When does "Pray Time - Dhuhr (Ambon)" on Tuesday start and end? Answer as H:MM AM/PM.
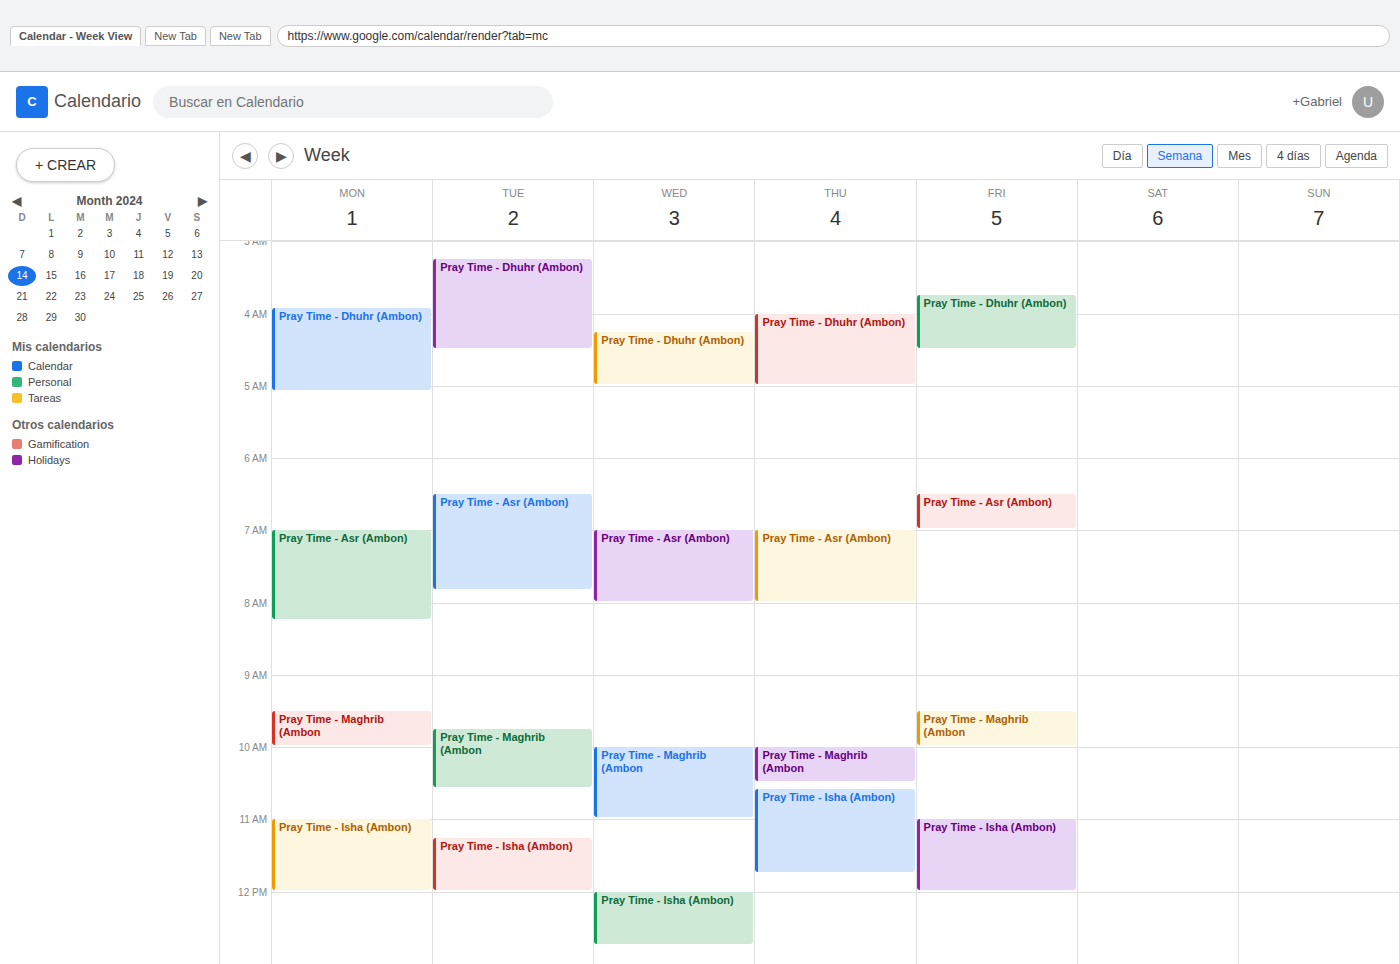
3:15 AM to 4:30 AM